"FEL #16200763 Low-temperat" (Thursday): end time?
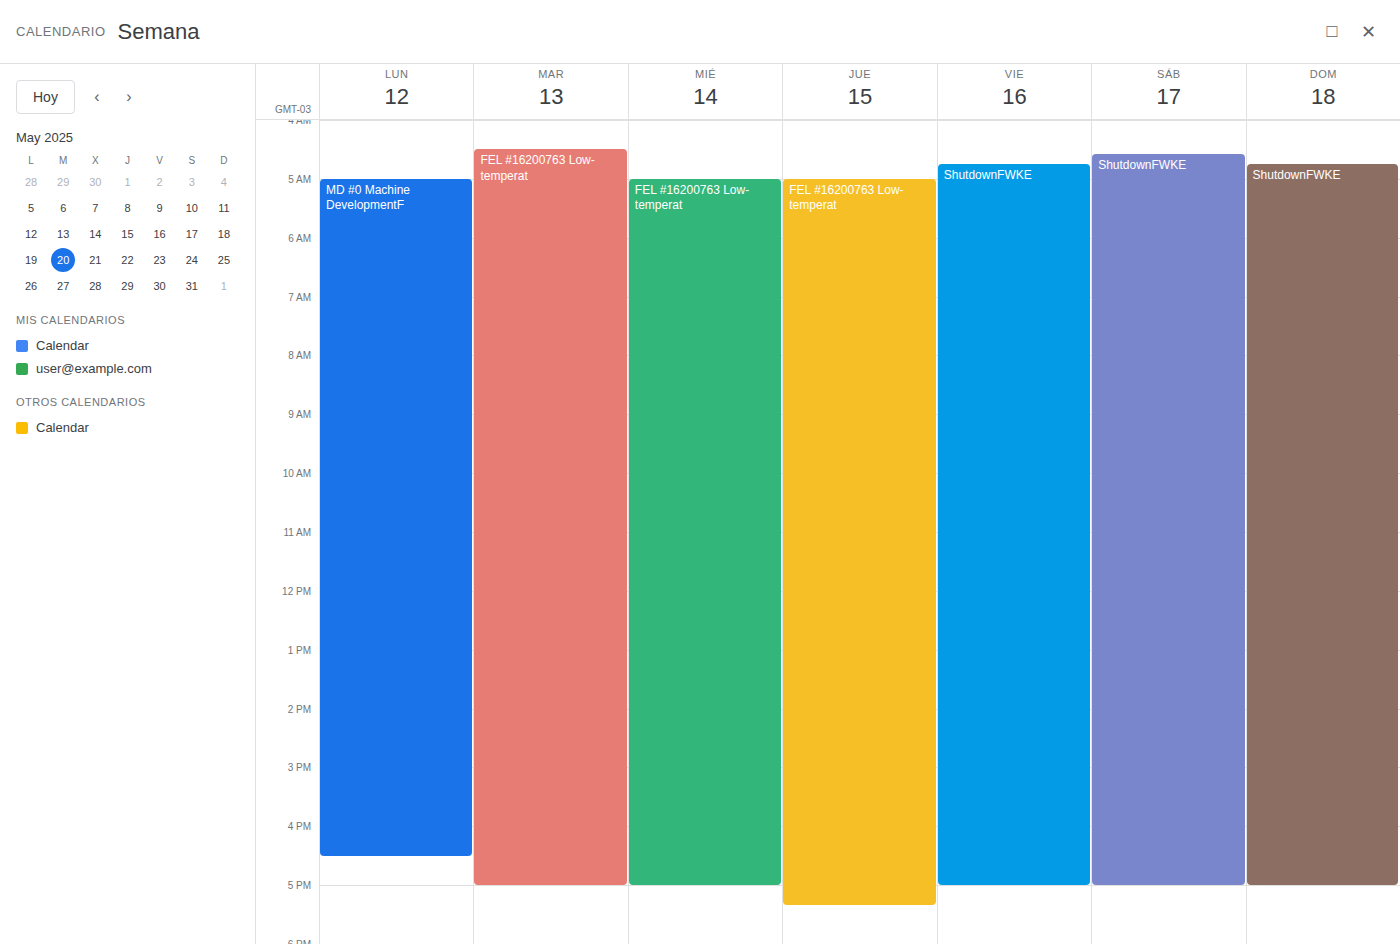
5:20 PM